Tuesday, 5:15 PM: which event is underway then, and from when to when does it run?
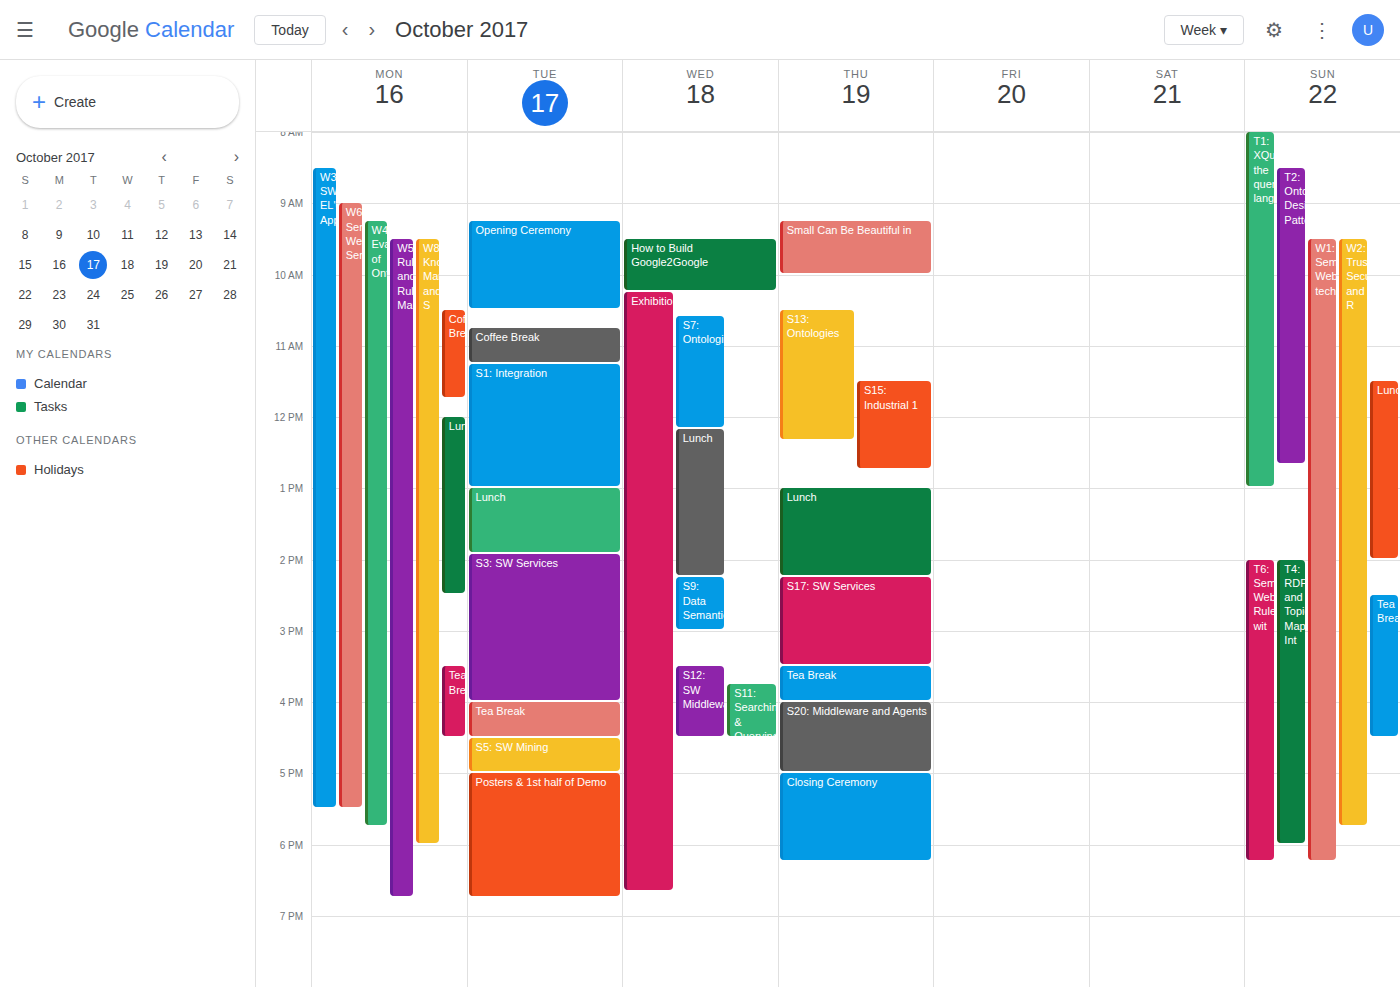
"Posters & 1st half of Demo", 5:00 PM to 6:45 PM